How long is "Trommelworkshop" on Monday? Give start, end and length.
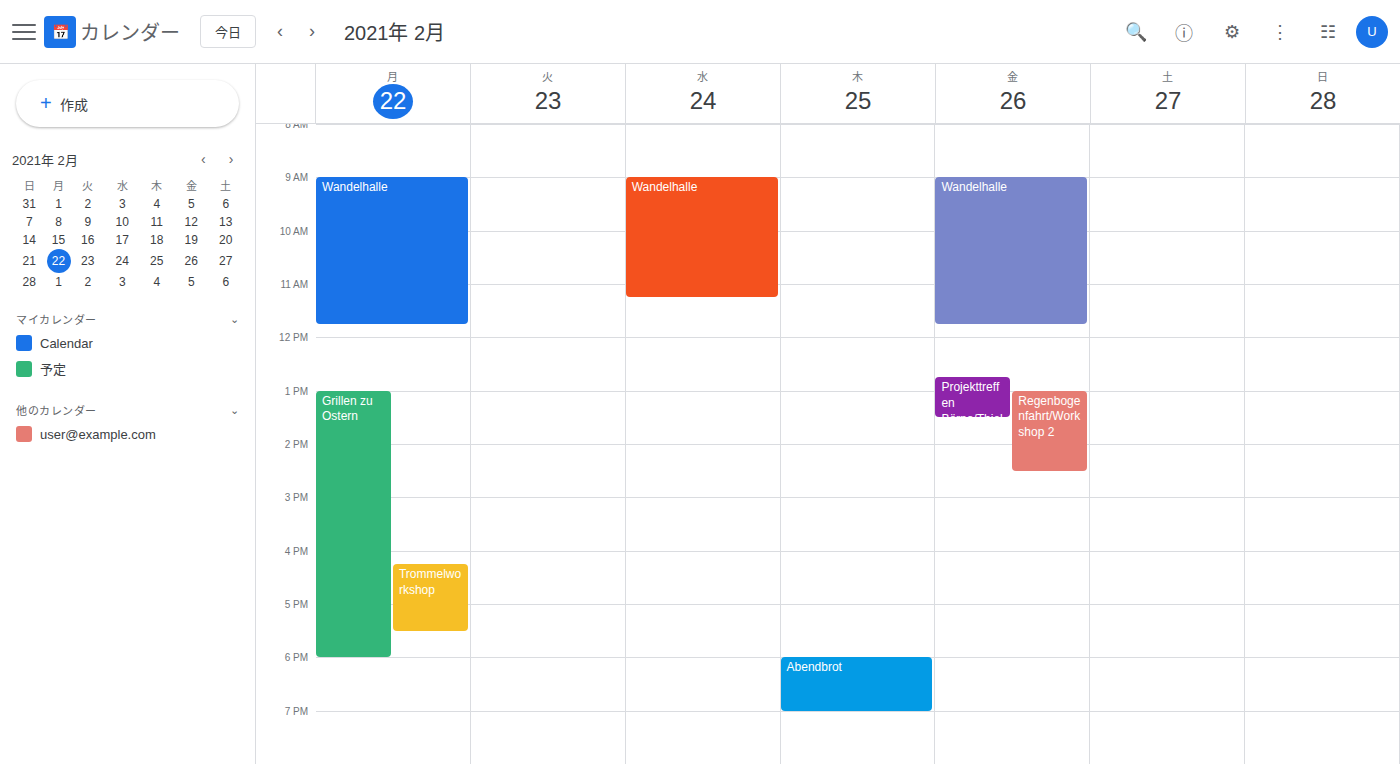
4:15 PM to 5:30 PM, 1 hour 15 minutes